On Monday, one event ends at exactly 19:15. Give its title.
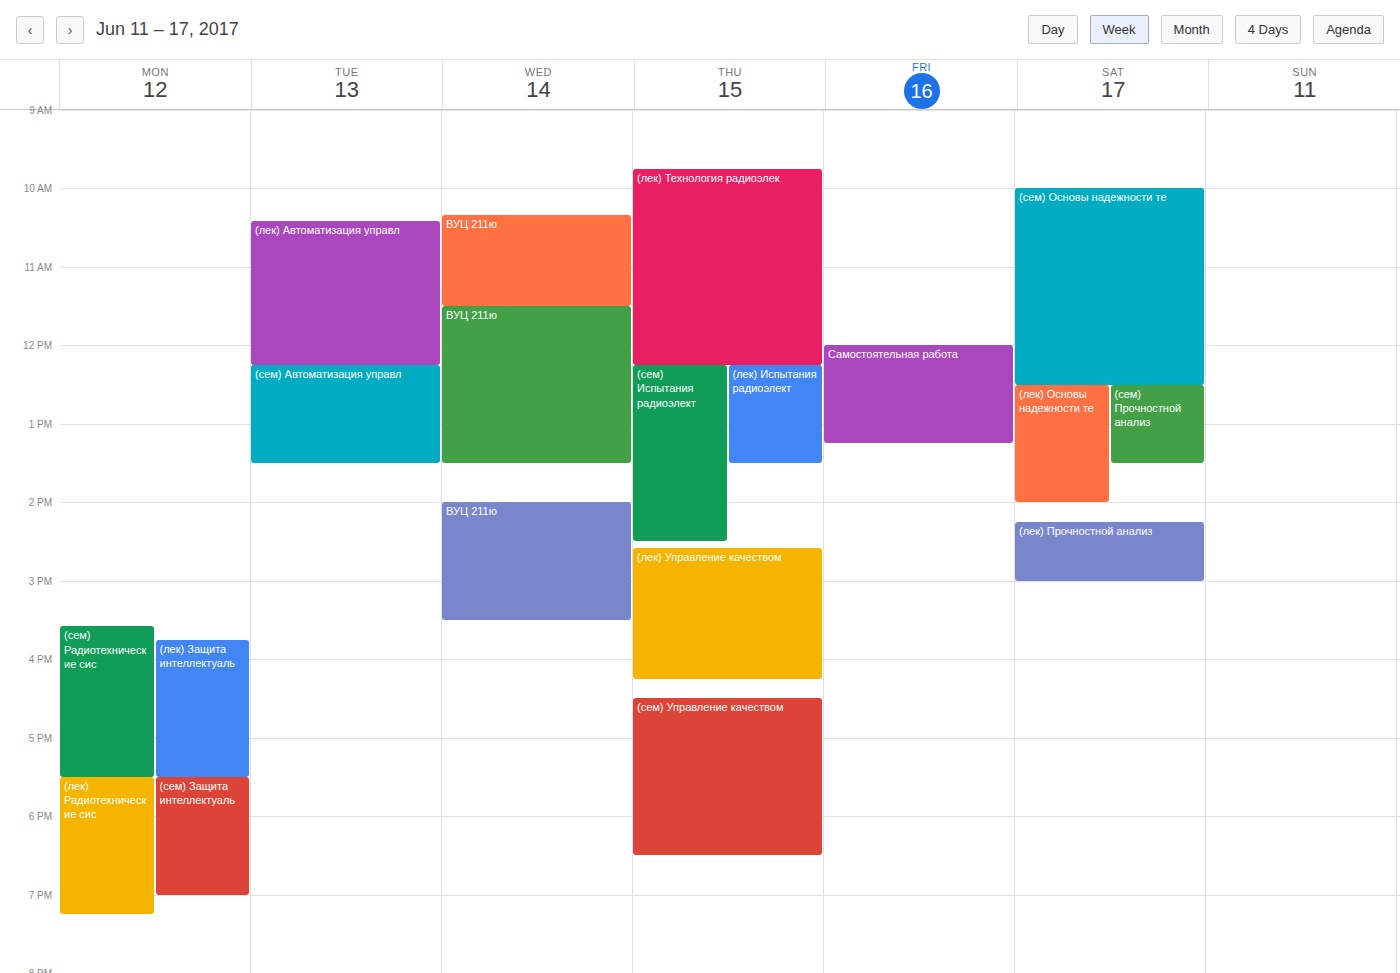
"(лек) Радиотехнические сис"